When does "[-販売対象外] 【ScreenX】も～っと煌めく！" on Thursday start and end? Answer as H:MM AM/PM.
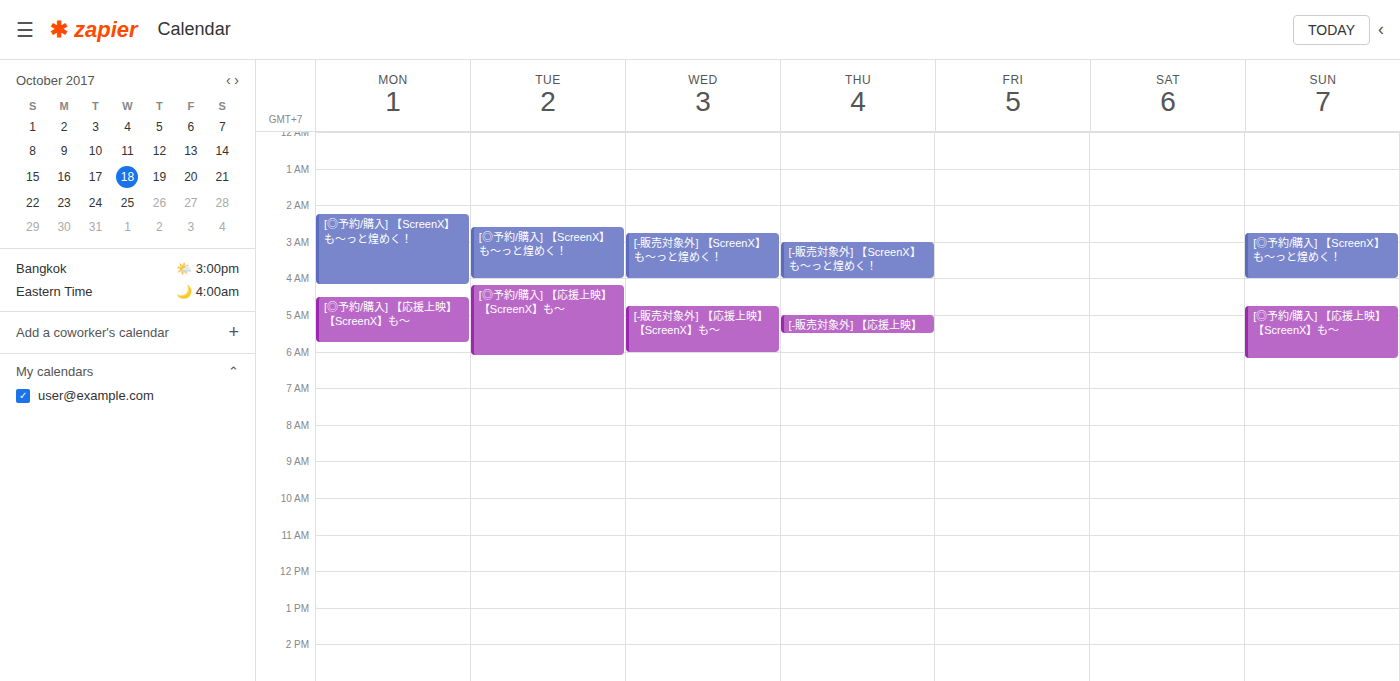
3:00 AM to 4:00 AM